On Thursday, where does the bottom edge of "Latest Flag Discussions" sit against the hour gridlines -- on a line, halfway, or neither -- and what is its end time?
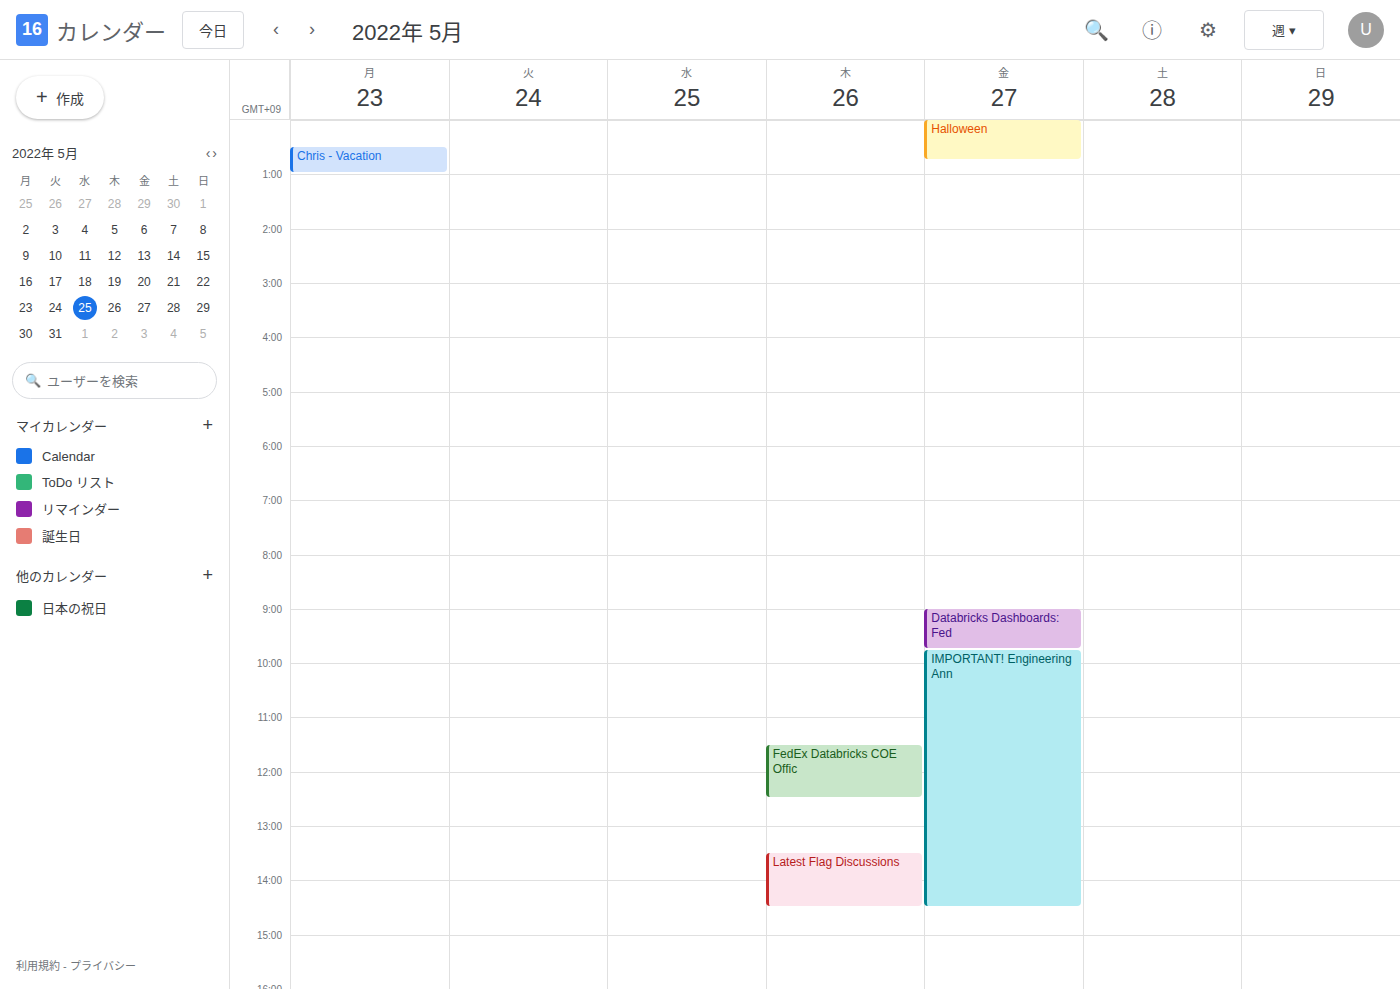
2:30 PM -- halfway between the 2 PM and 3 PM lines.